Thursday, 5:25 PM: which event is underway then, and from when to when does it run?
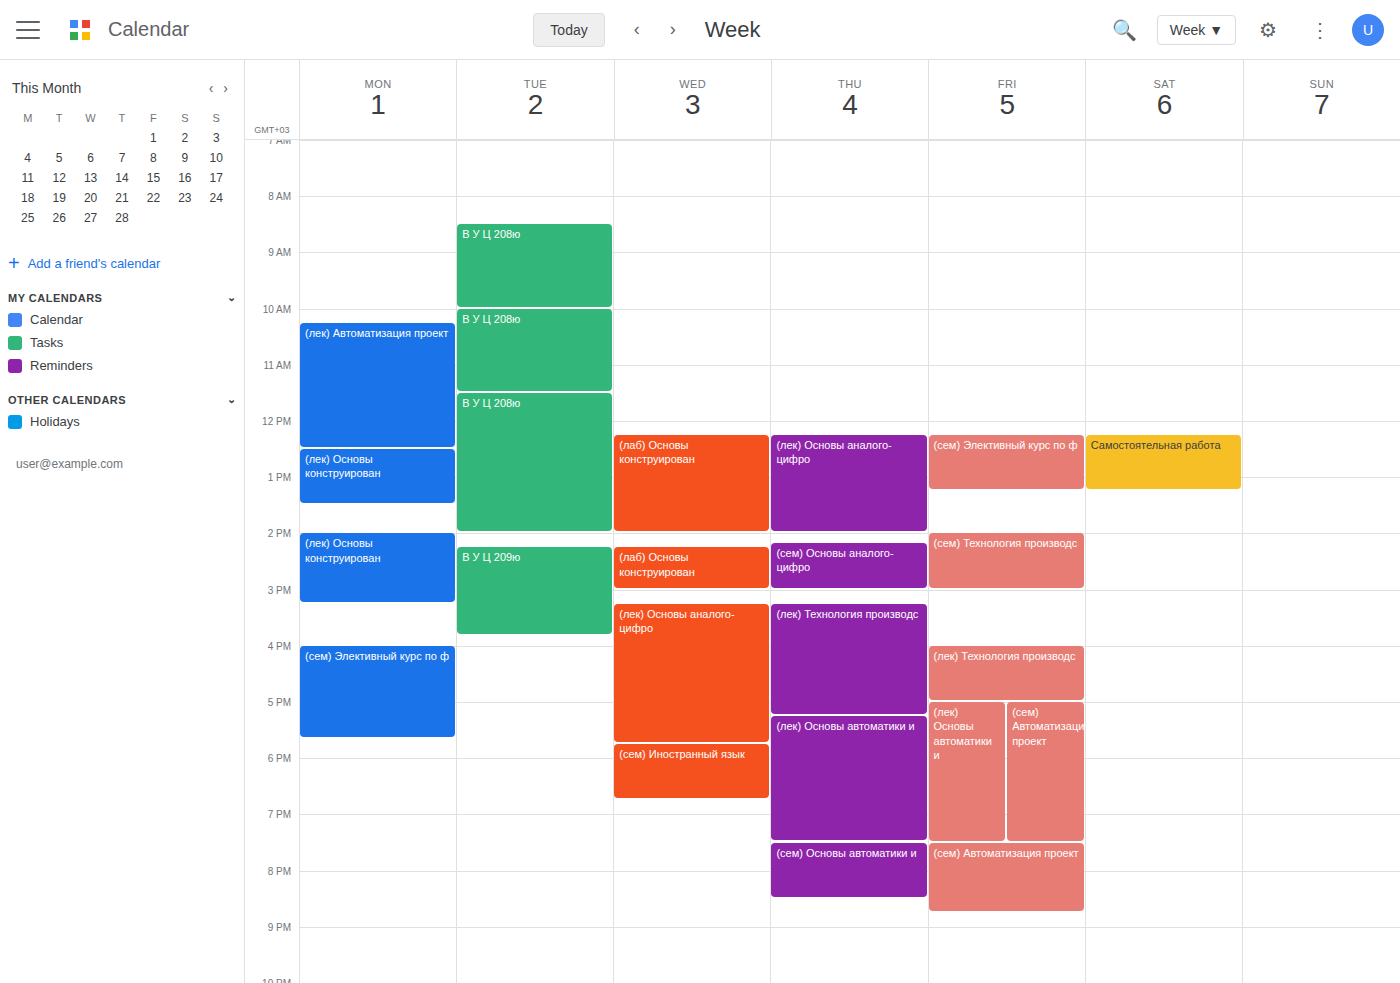
"(лек) Основы автоматики и", 5:15 PM to 7:30 PM